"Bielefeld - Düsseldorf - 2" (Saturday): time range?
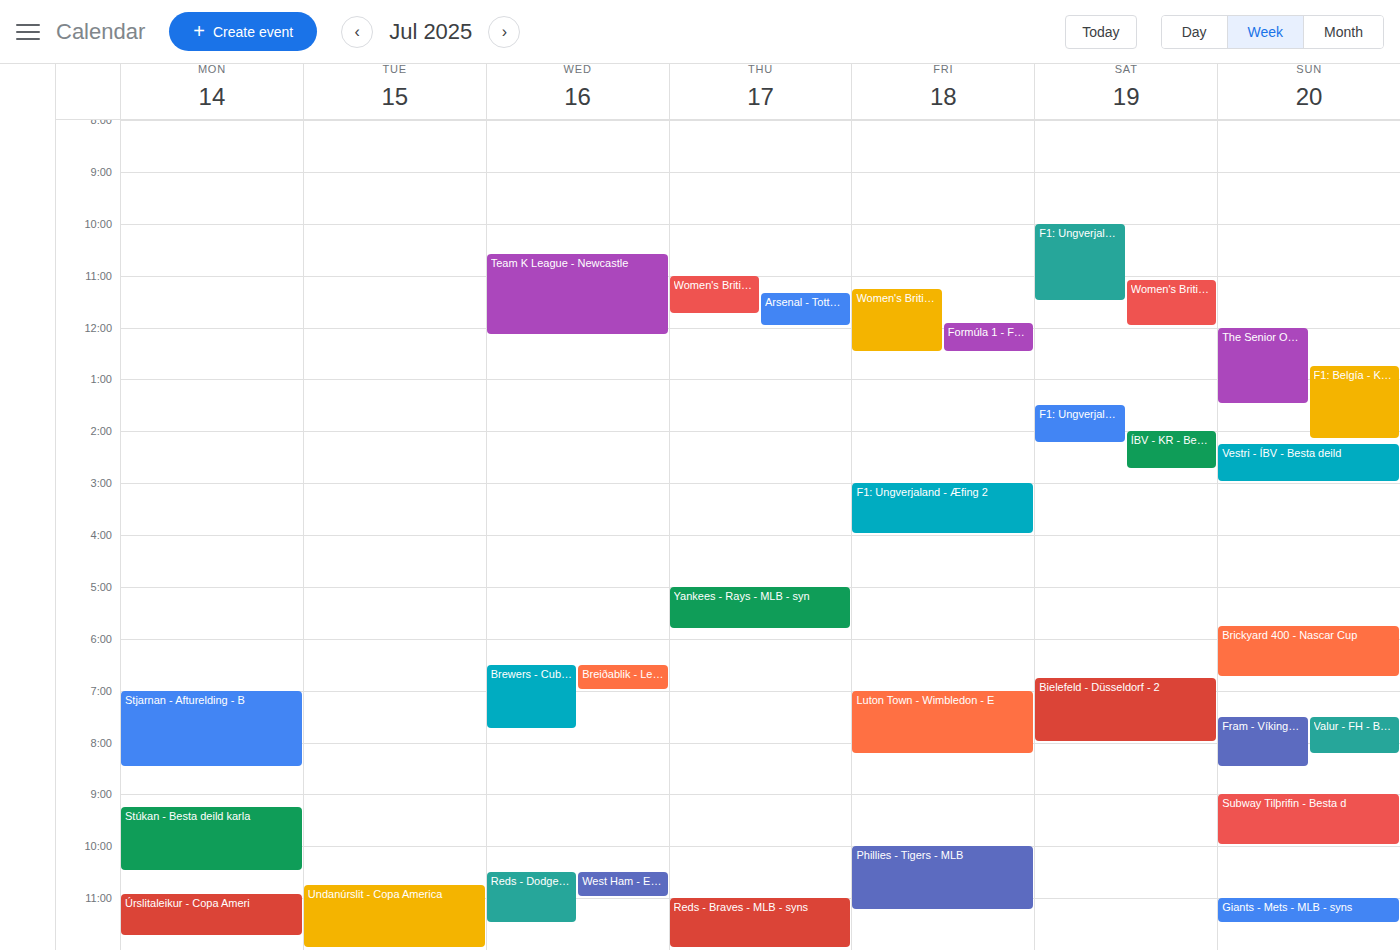
18:45 to 20:00